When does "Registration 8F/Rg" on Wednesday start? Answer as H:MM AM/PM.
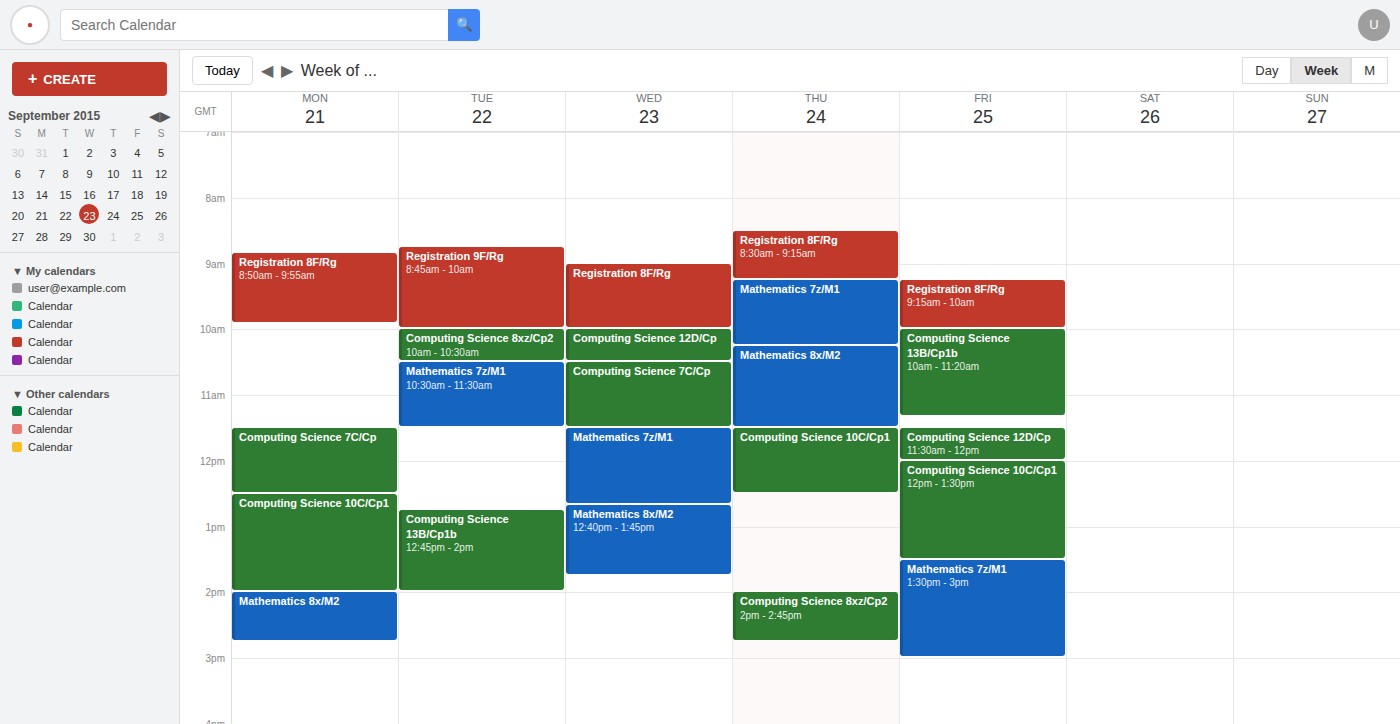
9:00 AM